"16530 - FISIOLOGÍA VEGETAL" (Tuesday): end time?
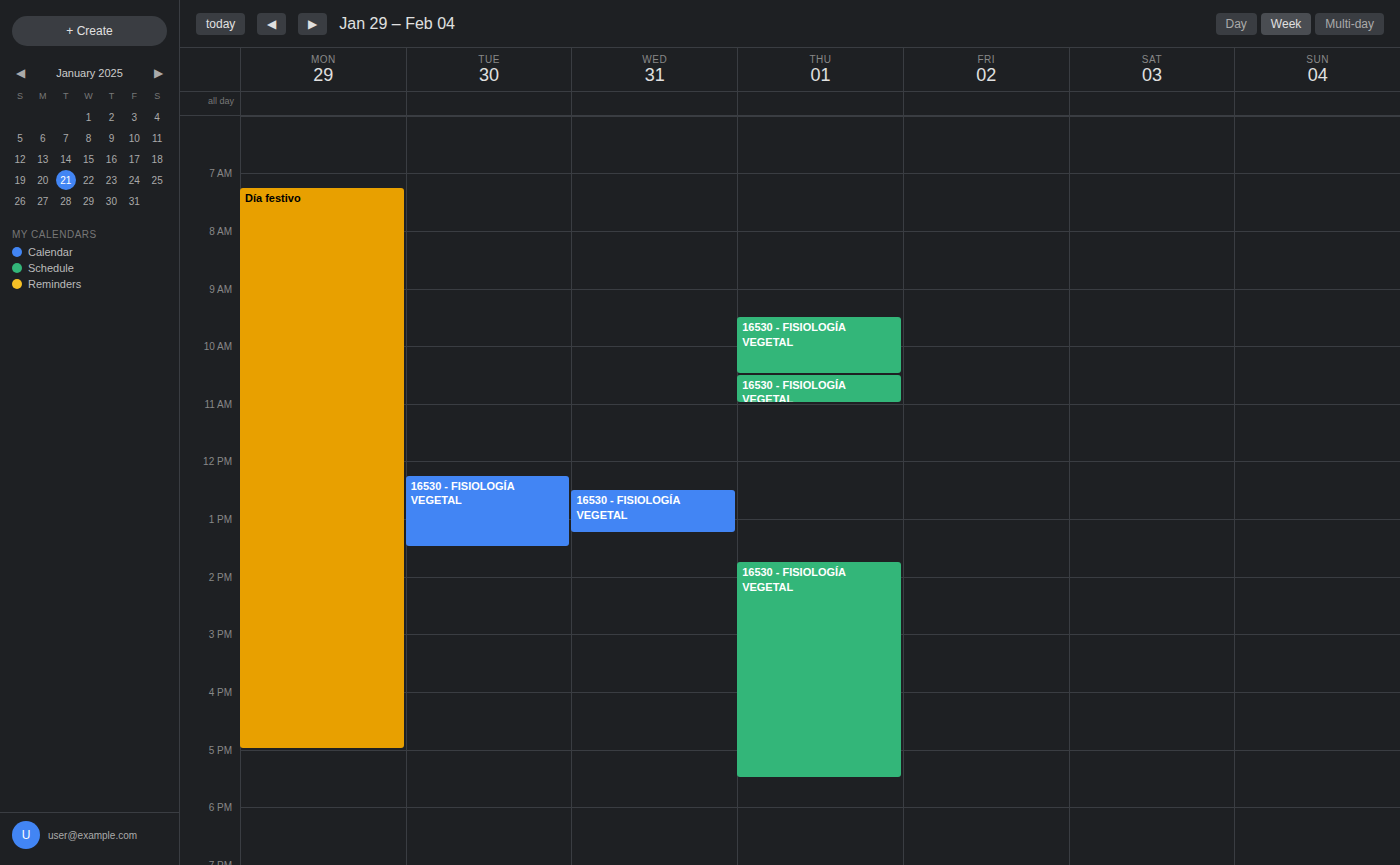
1:30 PM